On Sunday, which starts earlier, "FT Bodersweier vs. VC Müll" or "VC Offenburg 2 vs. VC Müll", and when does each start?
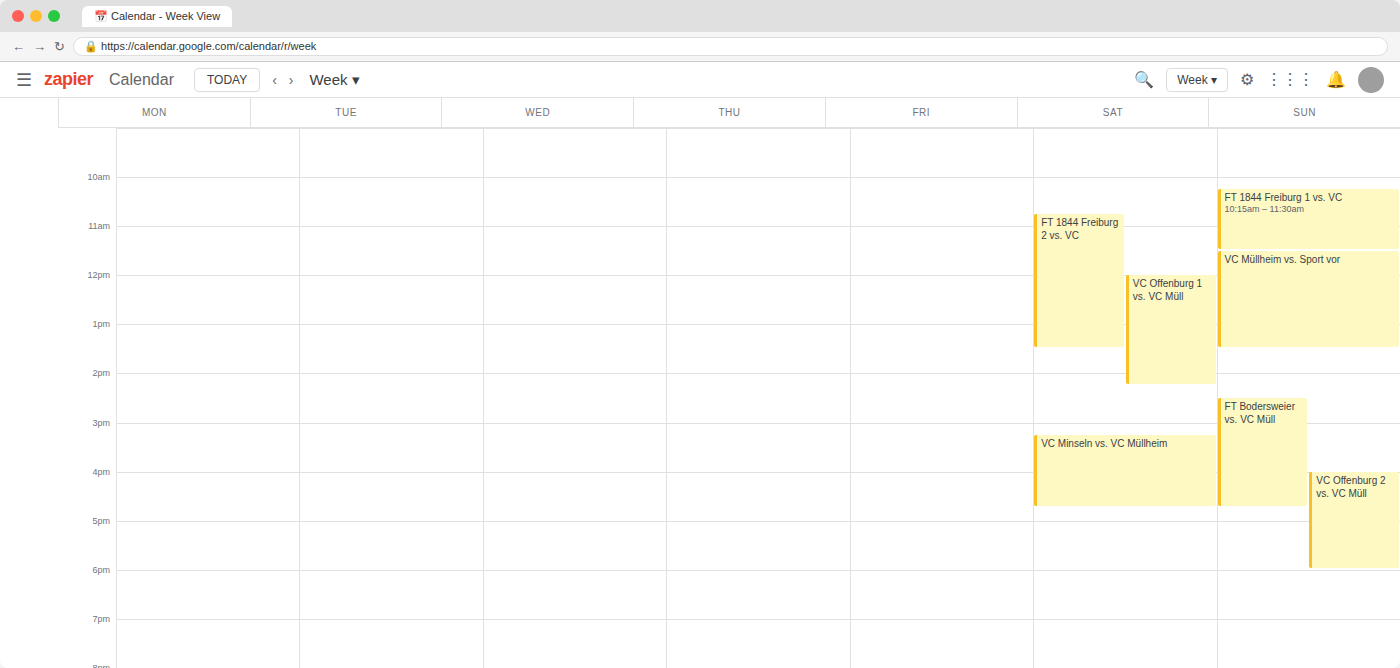
"FT Bodersweier vs. VC Müll" 2:30 PM; "VC Offenburg 2 vs. VC Müll" 4:00 PM.